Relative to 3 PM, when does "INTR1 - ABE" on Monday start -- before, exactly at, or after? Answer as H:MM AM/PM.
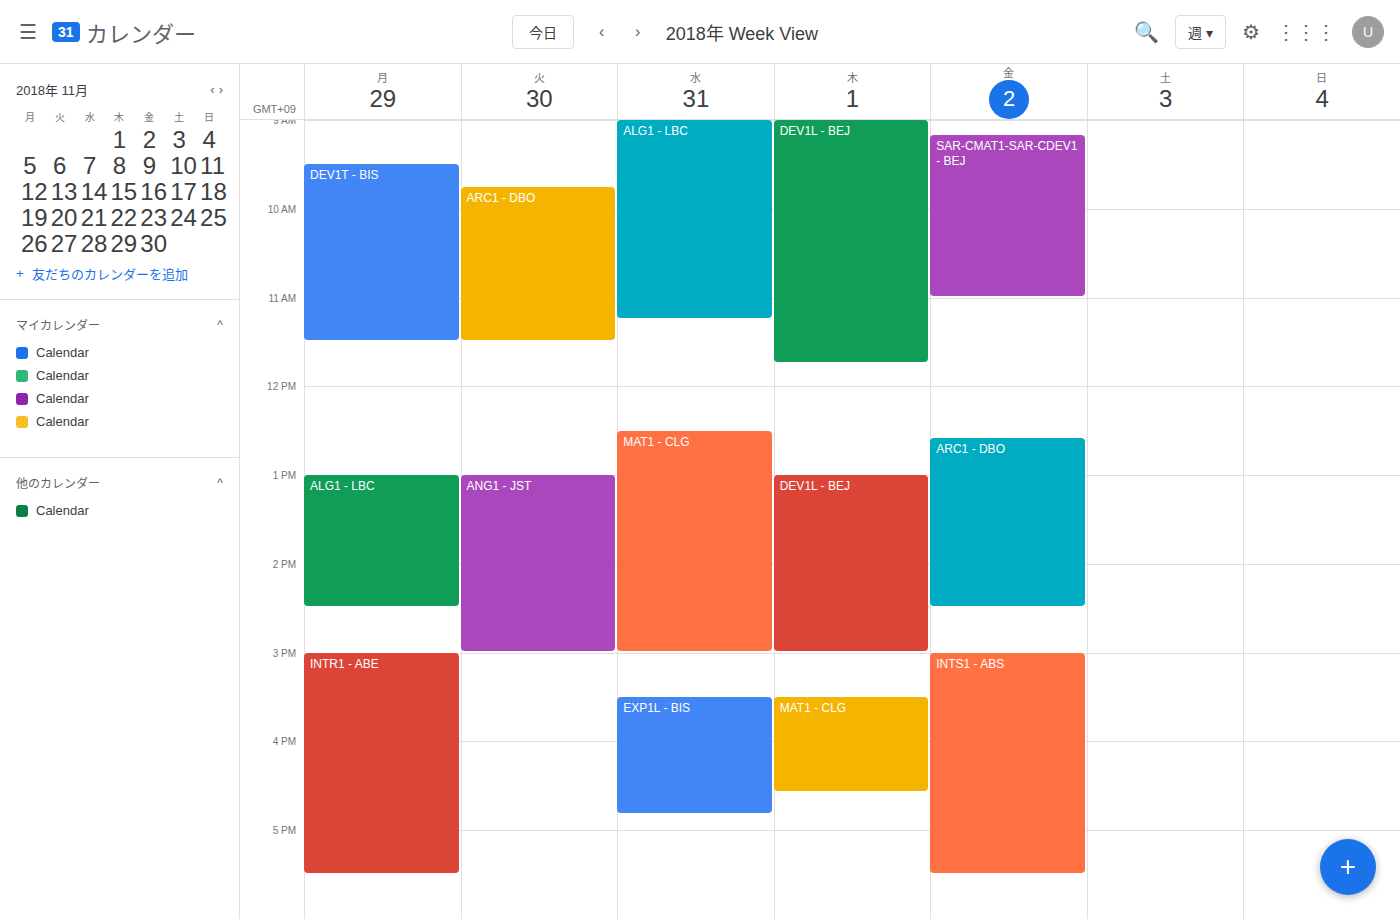
3:00 PM -- exactly at 3 PM, on the 3 PM line.